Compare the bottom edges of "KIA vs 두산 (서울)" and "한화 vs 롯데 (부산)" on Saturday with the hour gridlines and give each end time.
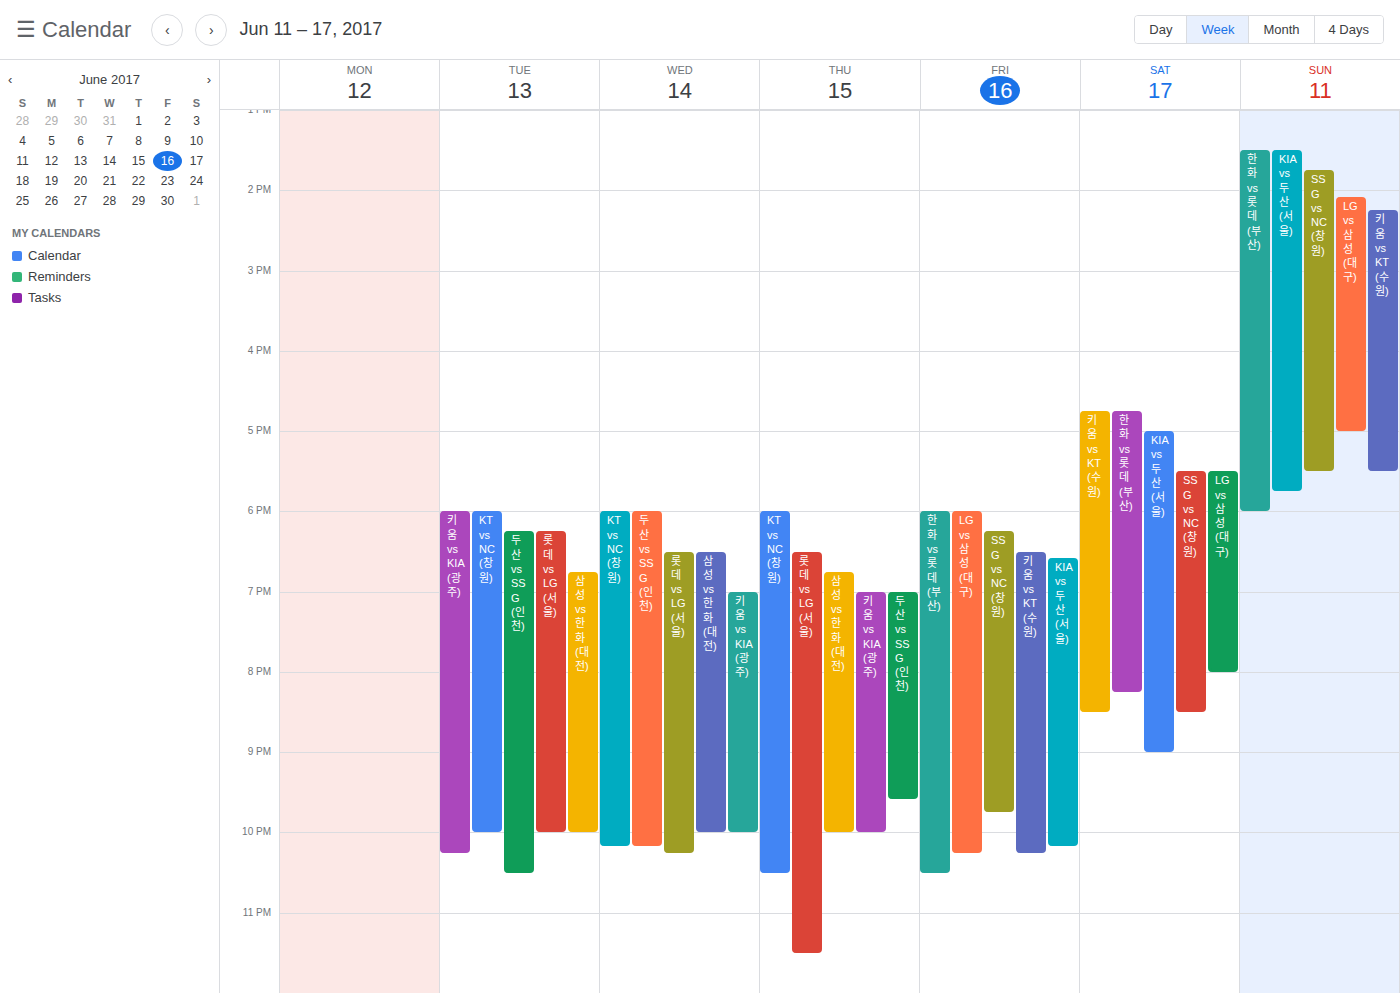
"KIA vs 두산 (서울)": 9:00 PM, exactly on the 9 PM line. "한화 vs 롯데 (부산)": 8:15 PM, neither: a quarter of the way from the 8 PM line to the 9 PM line.